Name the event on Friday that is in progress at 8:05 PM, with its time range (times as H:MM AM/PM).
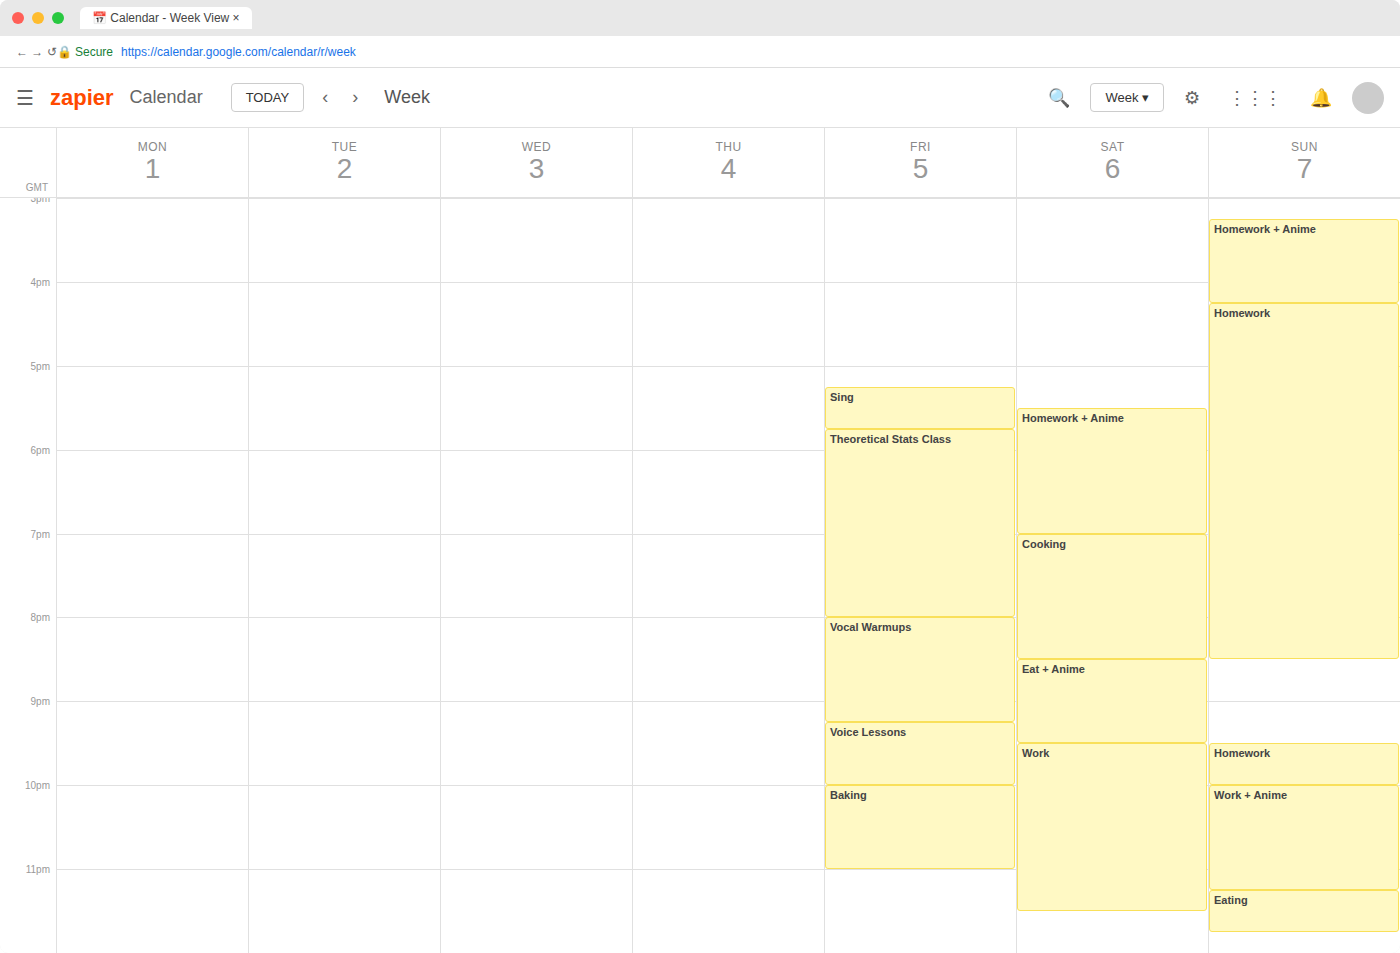
"Vocal Warmups", 8:00 PM to 9:15 PM